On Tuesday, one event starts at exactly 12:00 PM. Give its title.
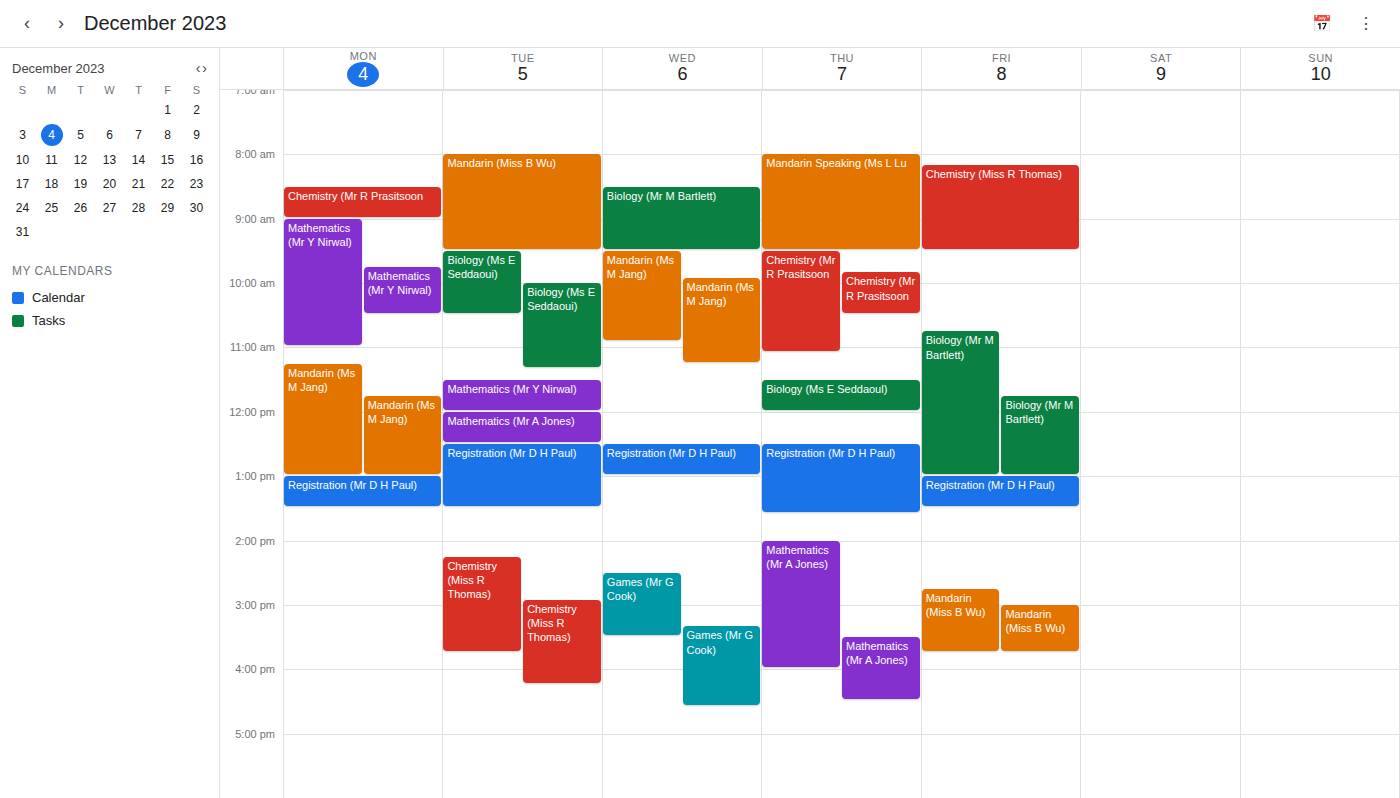
"Mathematics (Mr A Jones)"